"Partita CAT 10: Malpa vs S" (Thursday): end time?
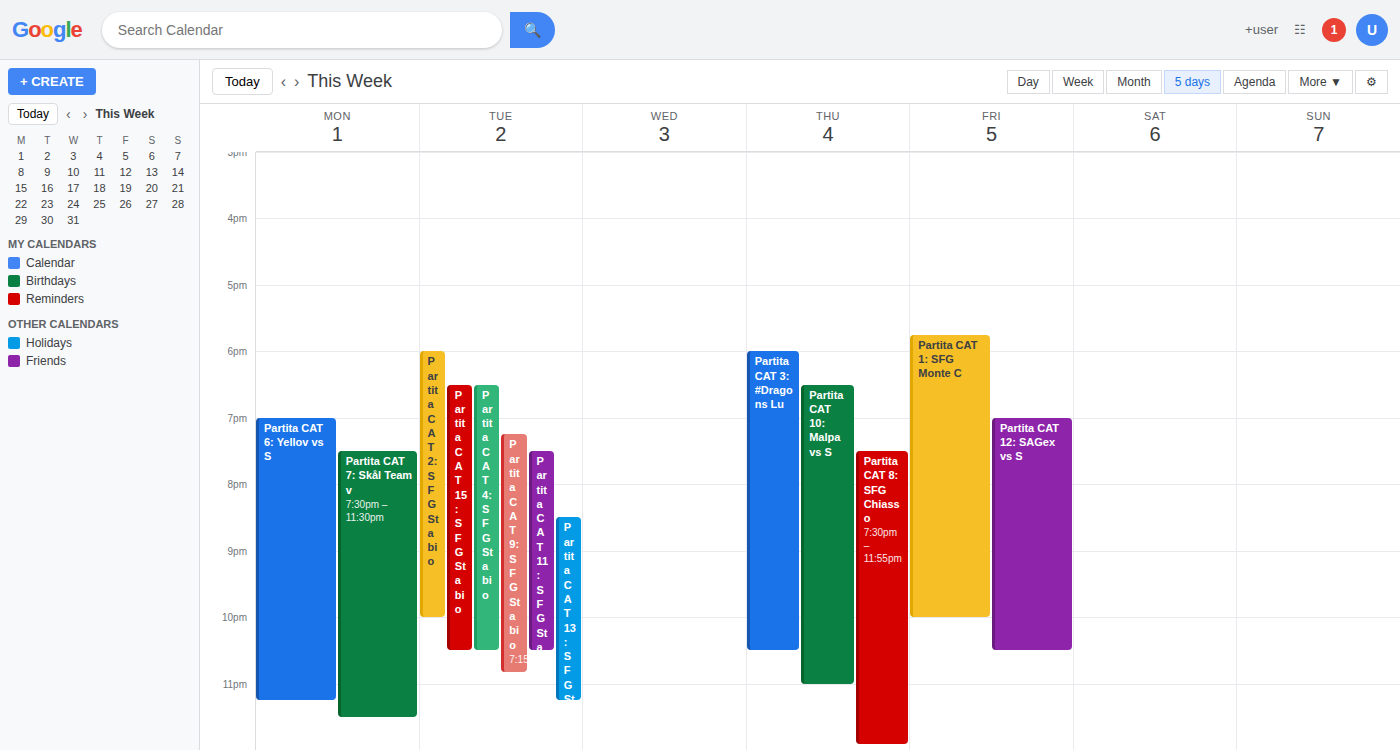
11:00 PM